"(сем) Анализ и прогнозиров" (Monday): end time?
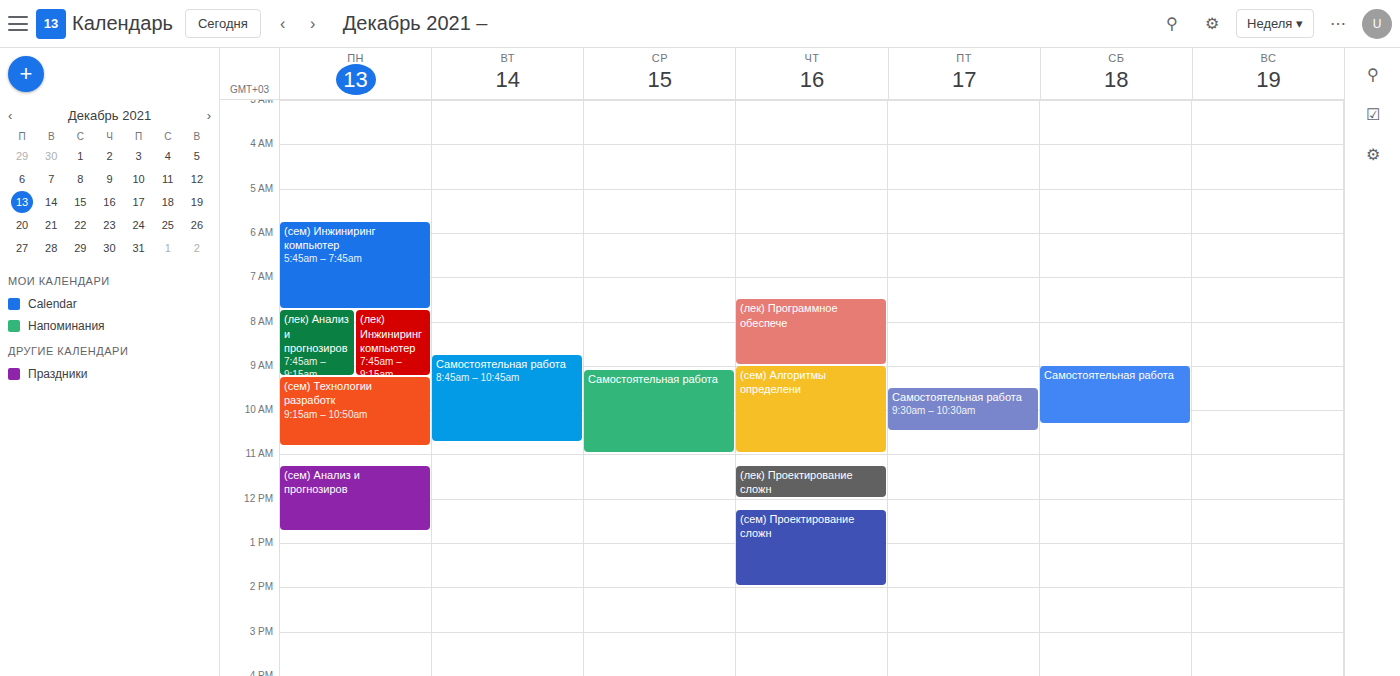
12:45 PM